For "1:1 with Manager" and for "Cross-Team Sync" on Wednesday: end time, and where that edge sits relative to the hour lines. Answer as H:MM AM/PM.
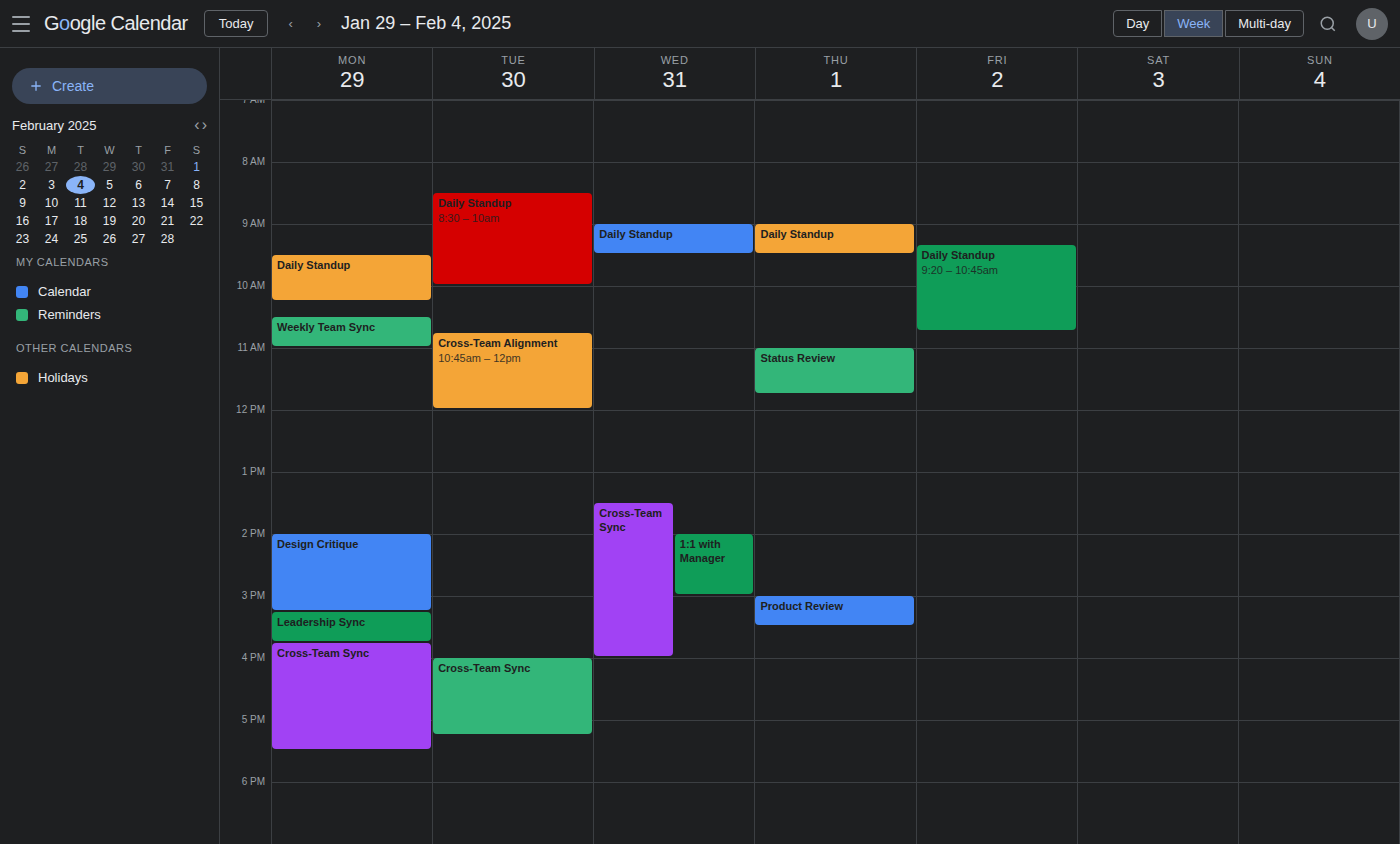
"1:1 with Manager": 3:00 PM, exactly on the 3 PM line. "Cross-Team Sync": 4:00 PM, exactly on the 4 PM line.